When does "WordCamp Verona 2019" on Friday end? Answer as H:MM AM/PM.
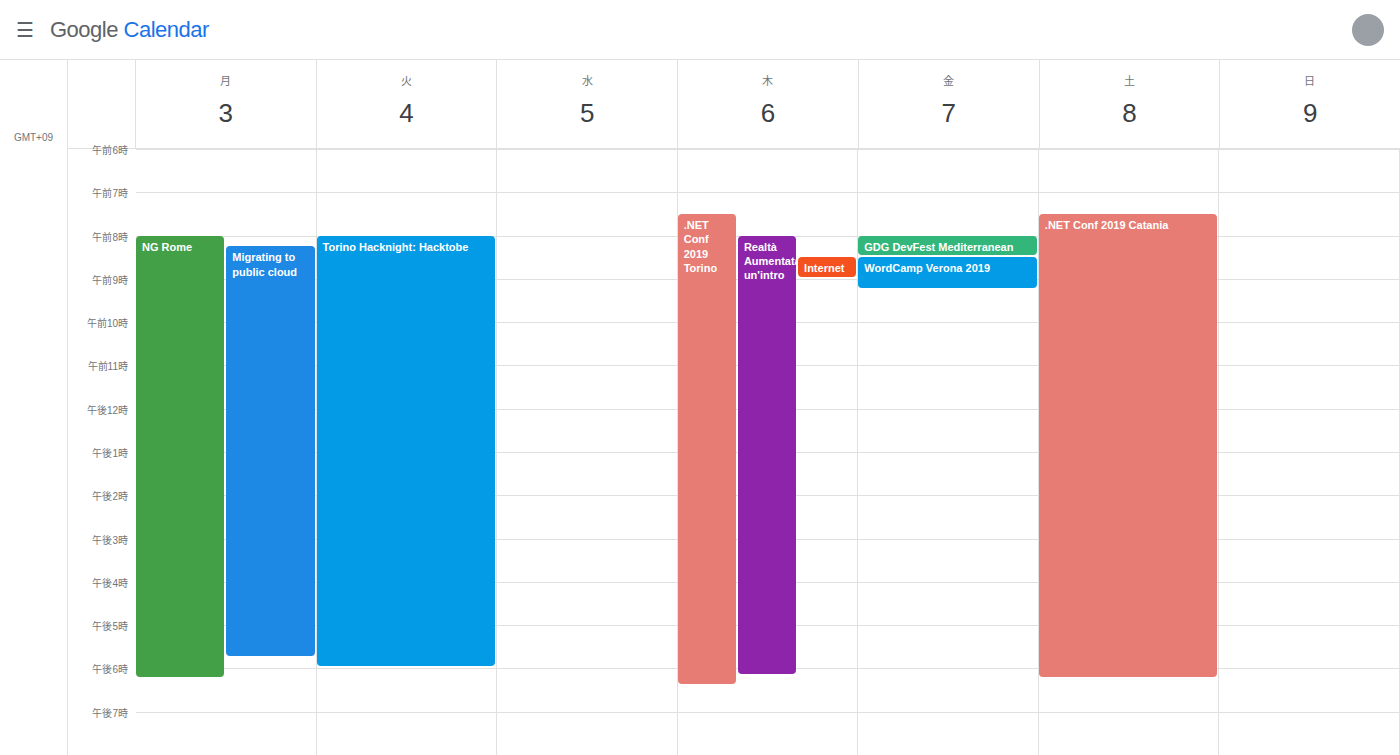
9:15 AM